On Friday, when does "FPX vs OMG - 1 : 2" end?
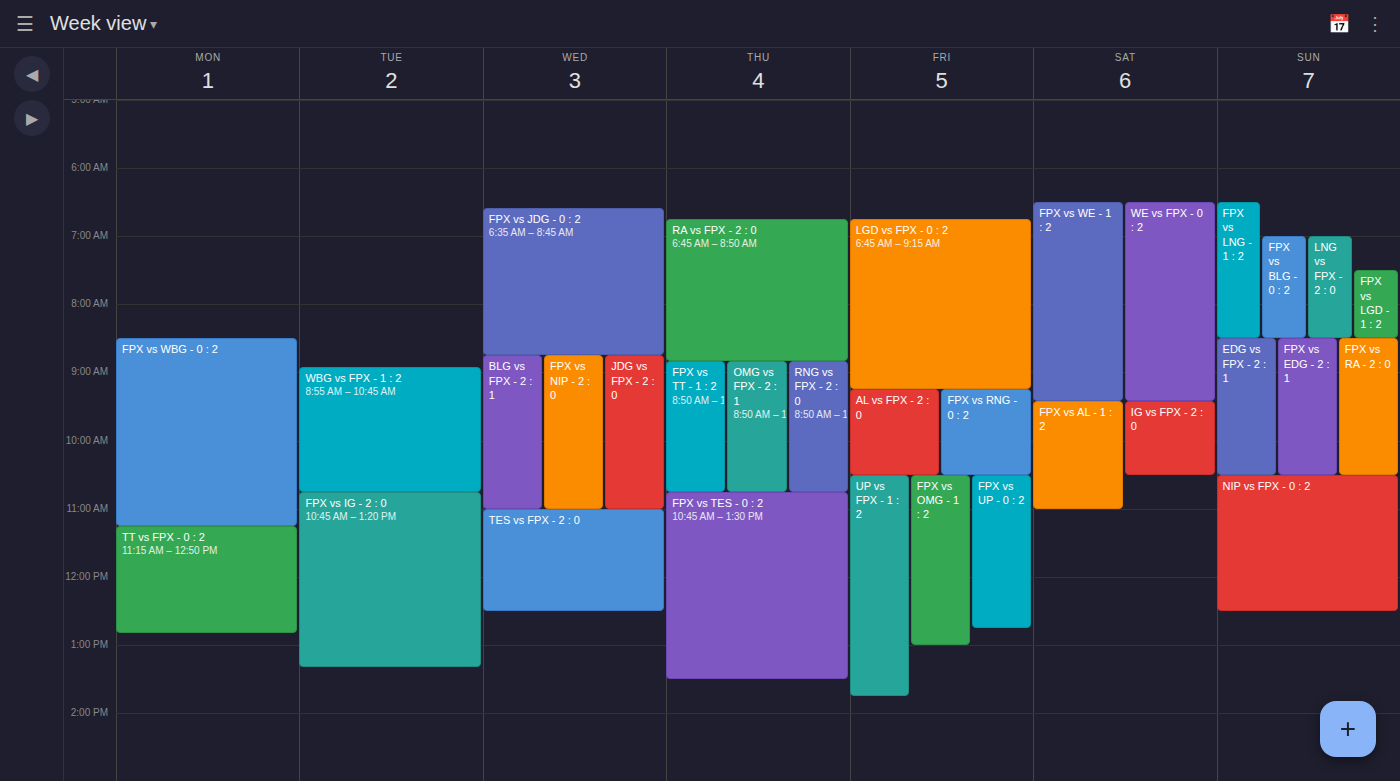
1:00 PM